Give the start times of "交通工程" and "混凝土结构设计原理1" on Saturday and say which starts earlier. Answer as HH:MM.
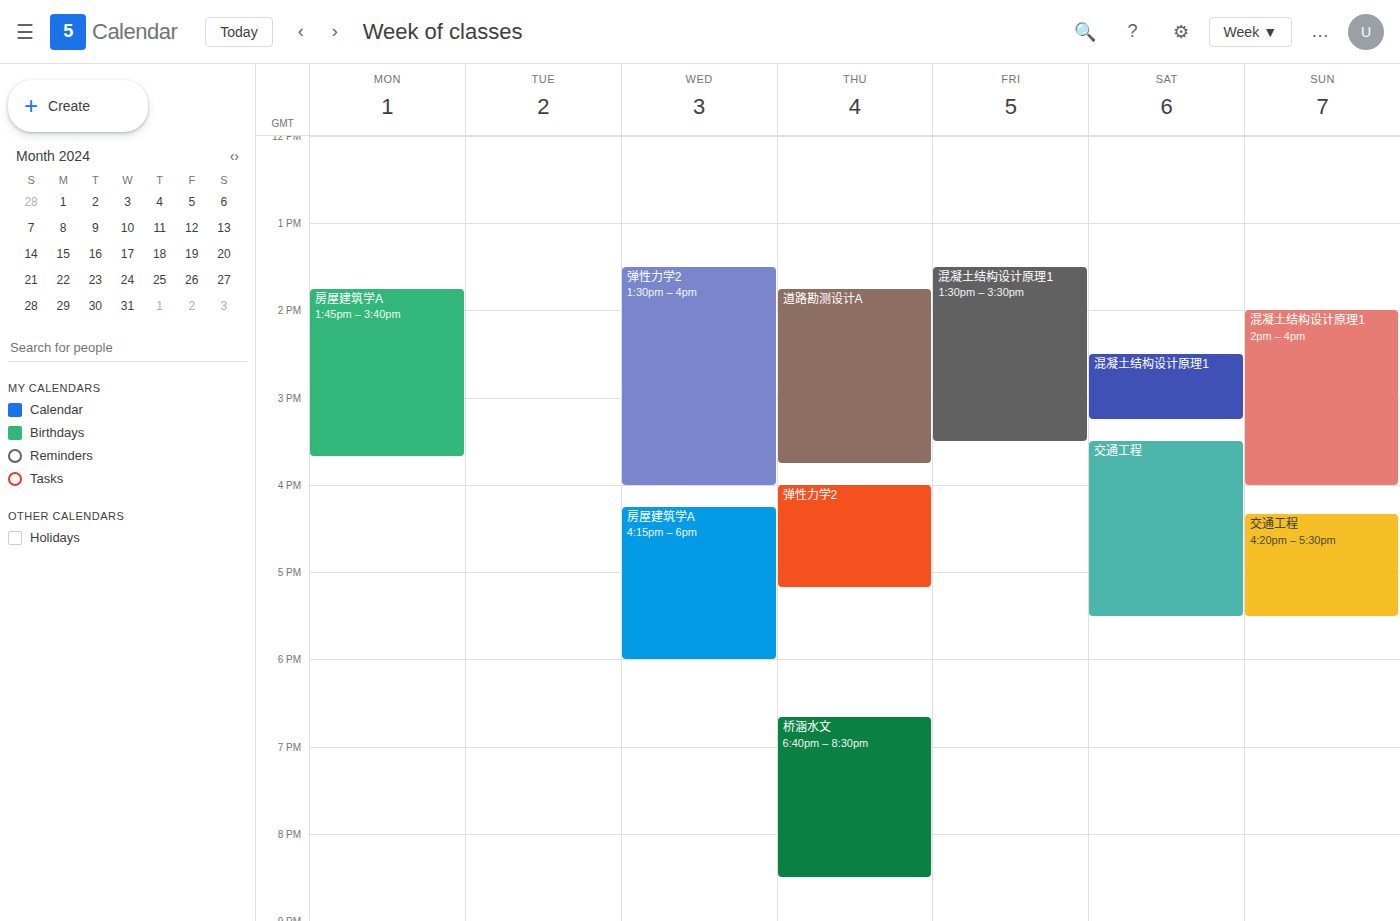
"混凝土结构设计原理1" 14:30; "交通工程" 15:30.